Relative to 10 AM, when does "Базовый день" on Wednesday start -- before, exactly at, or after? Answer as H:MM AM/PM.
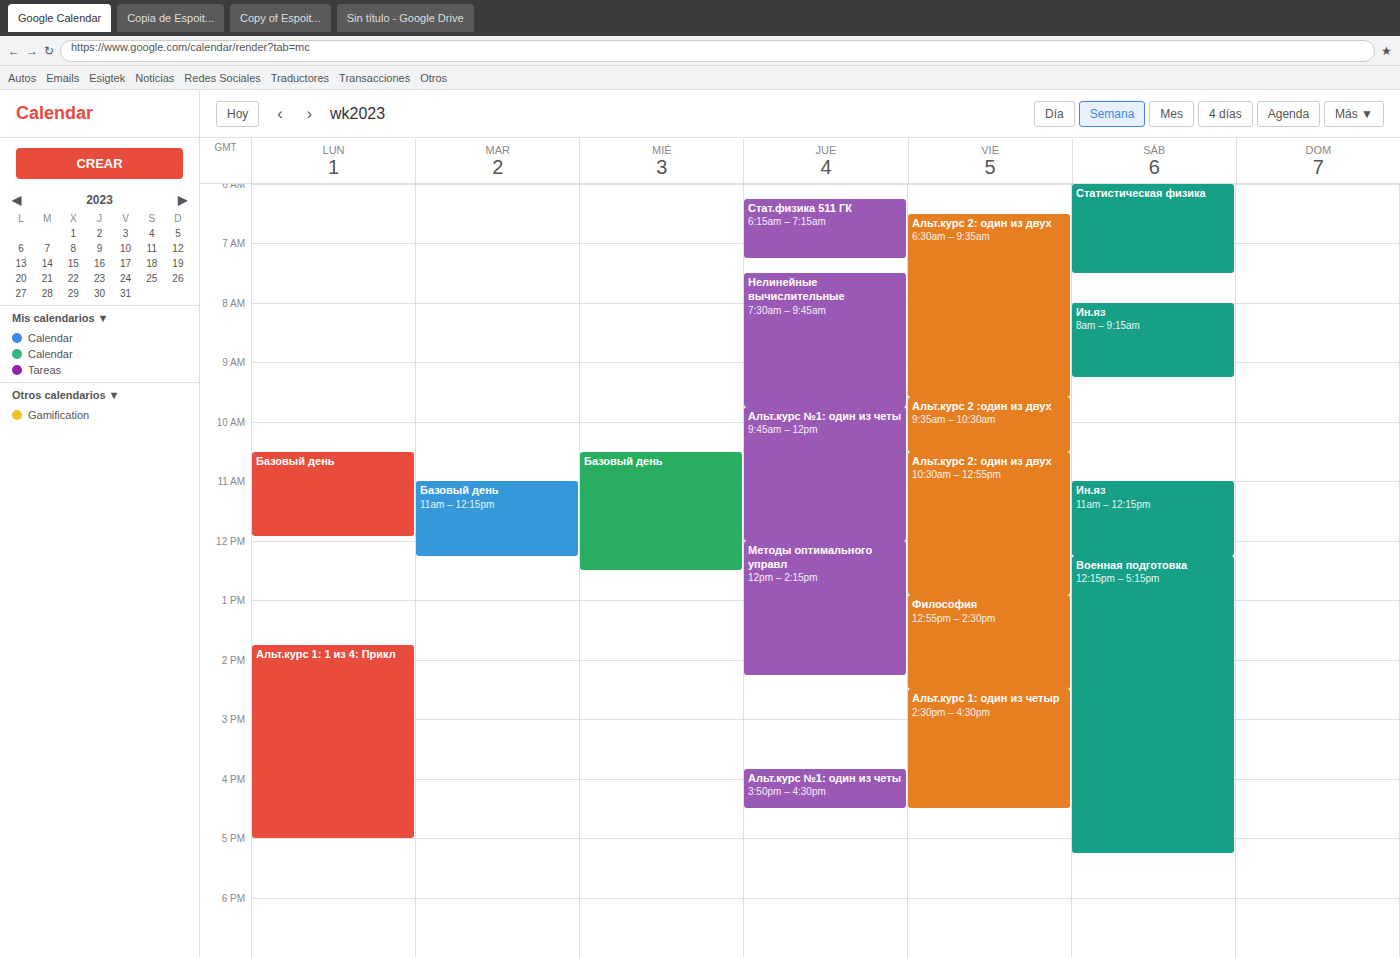
10:30 AM -- after 10 AM, 30 minutes below the 10 AM line.